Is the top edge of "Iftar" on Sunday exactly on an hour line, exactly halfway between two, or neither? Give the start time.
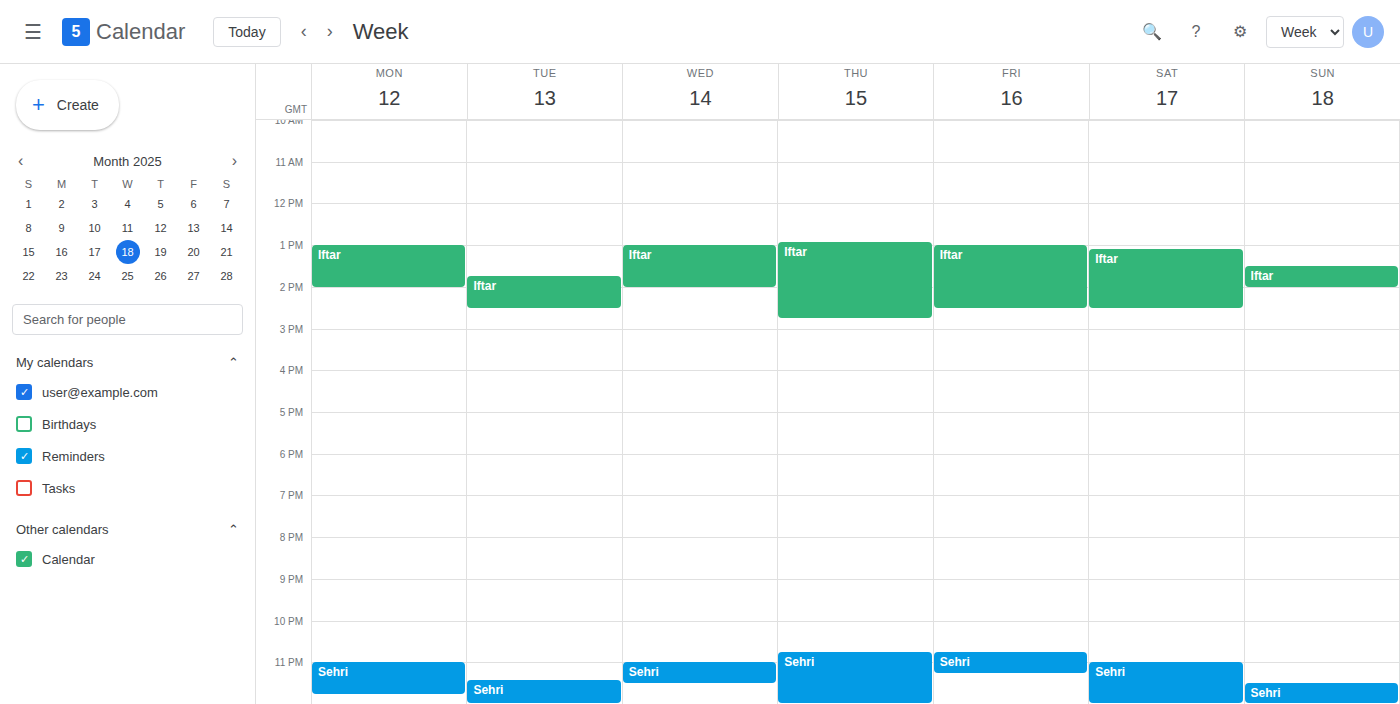
1:30 PM -- halfway between the 1 PM and 2 PM lines.